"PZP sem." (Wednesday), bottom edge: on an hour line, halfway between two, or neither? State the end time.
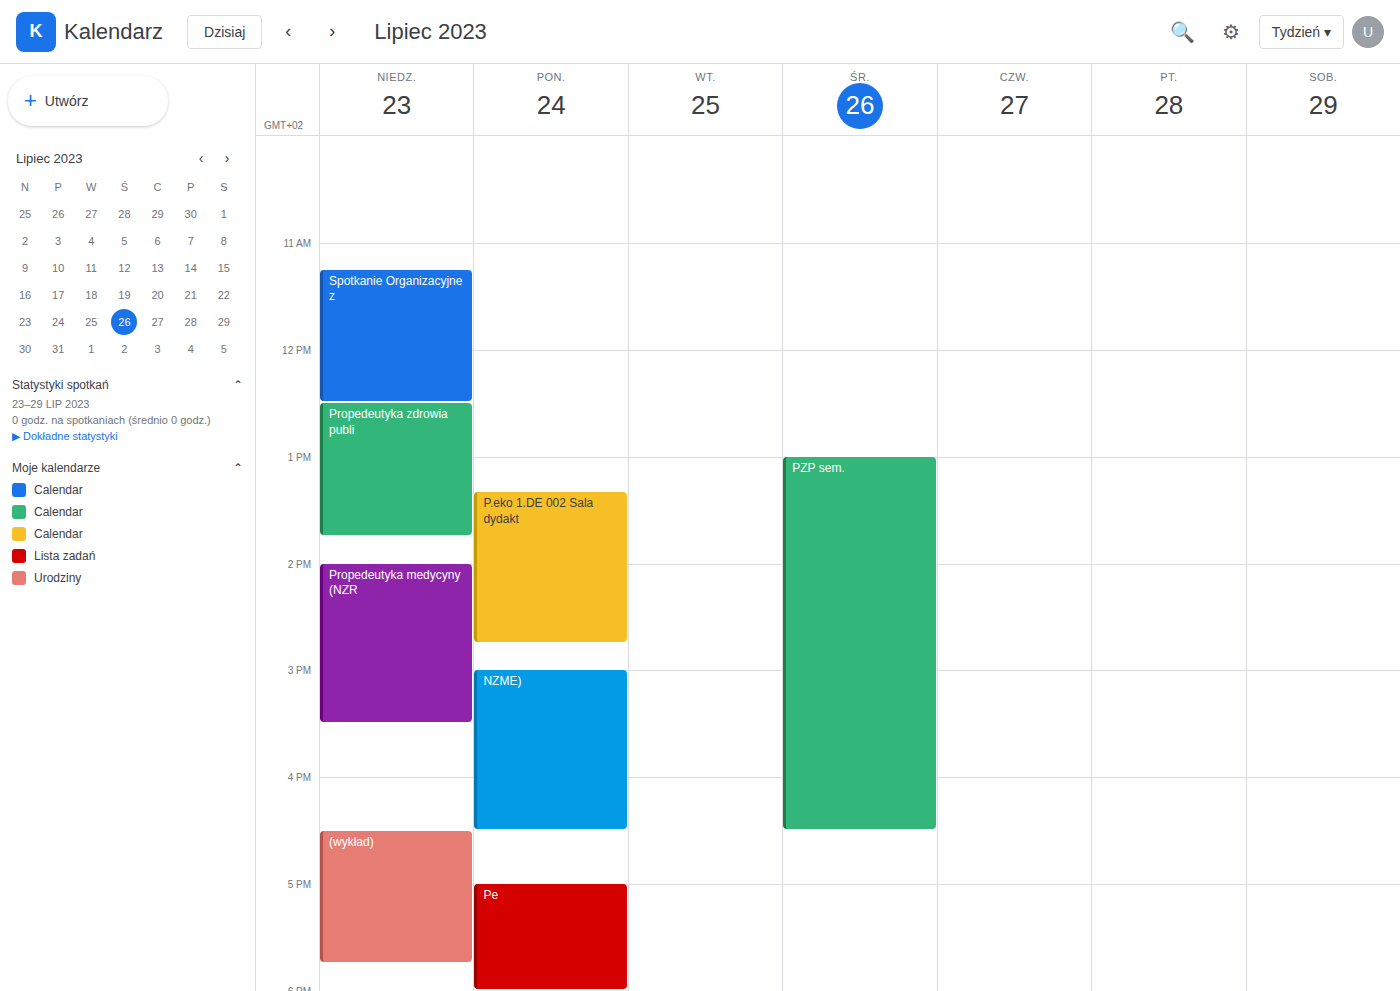
4:30 PM -- halfway between the 4 PM and 5 PM lines.